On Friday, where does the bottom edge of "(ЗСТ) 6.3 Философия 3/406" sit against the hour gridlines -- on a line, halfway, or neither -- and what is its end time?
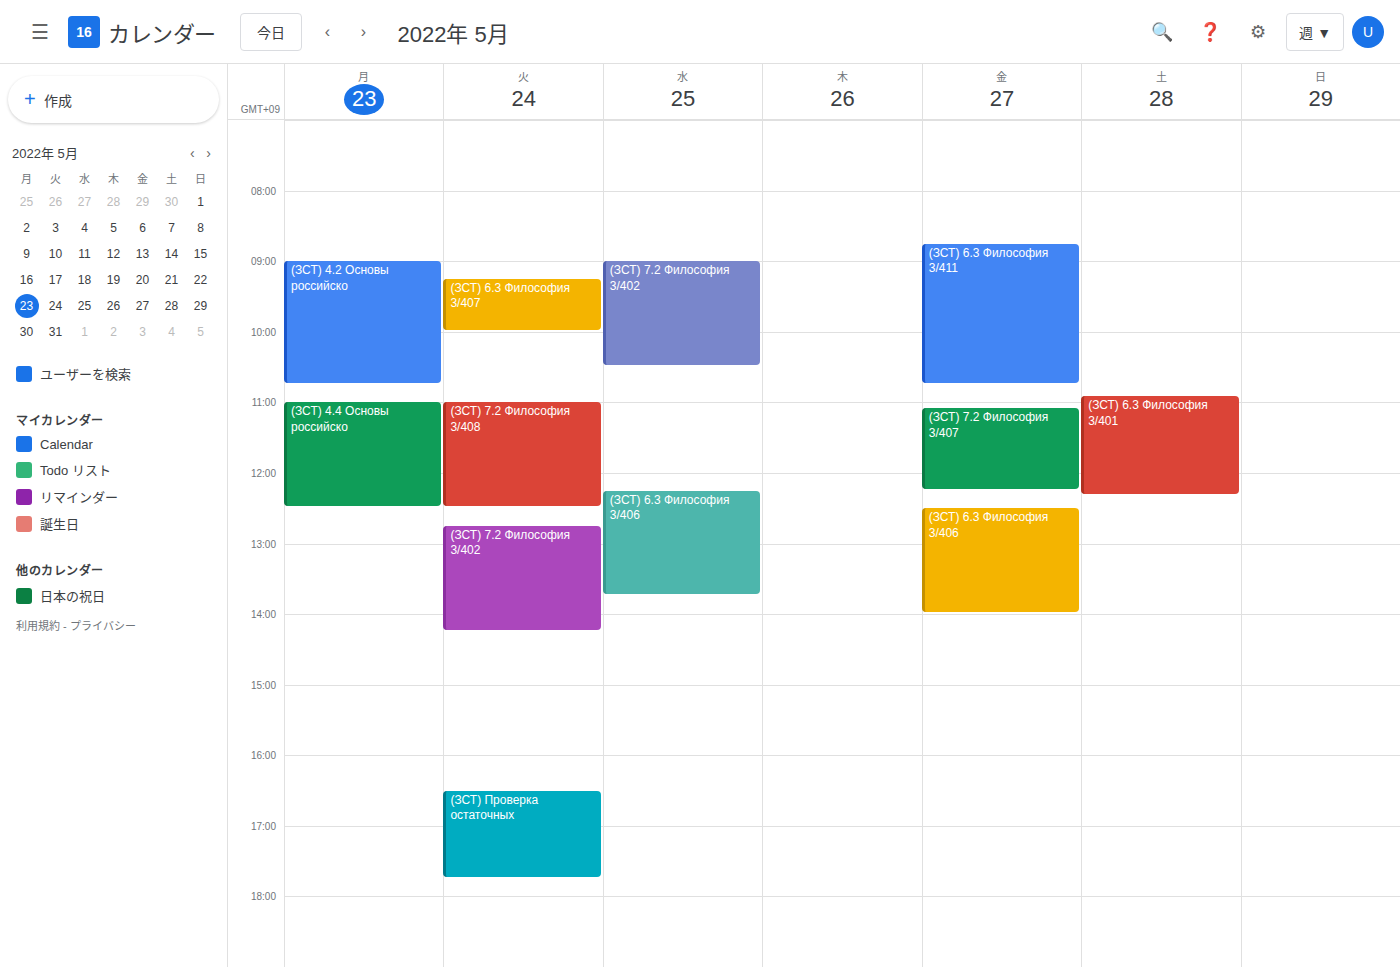
2:00 PM -- exactly on the 2 PM line.